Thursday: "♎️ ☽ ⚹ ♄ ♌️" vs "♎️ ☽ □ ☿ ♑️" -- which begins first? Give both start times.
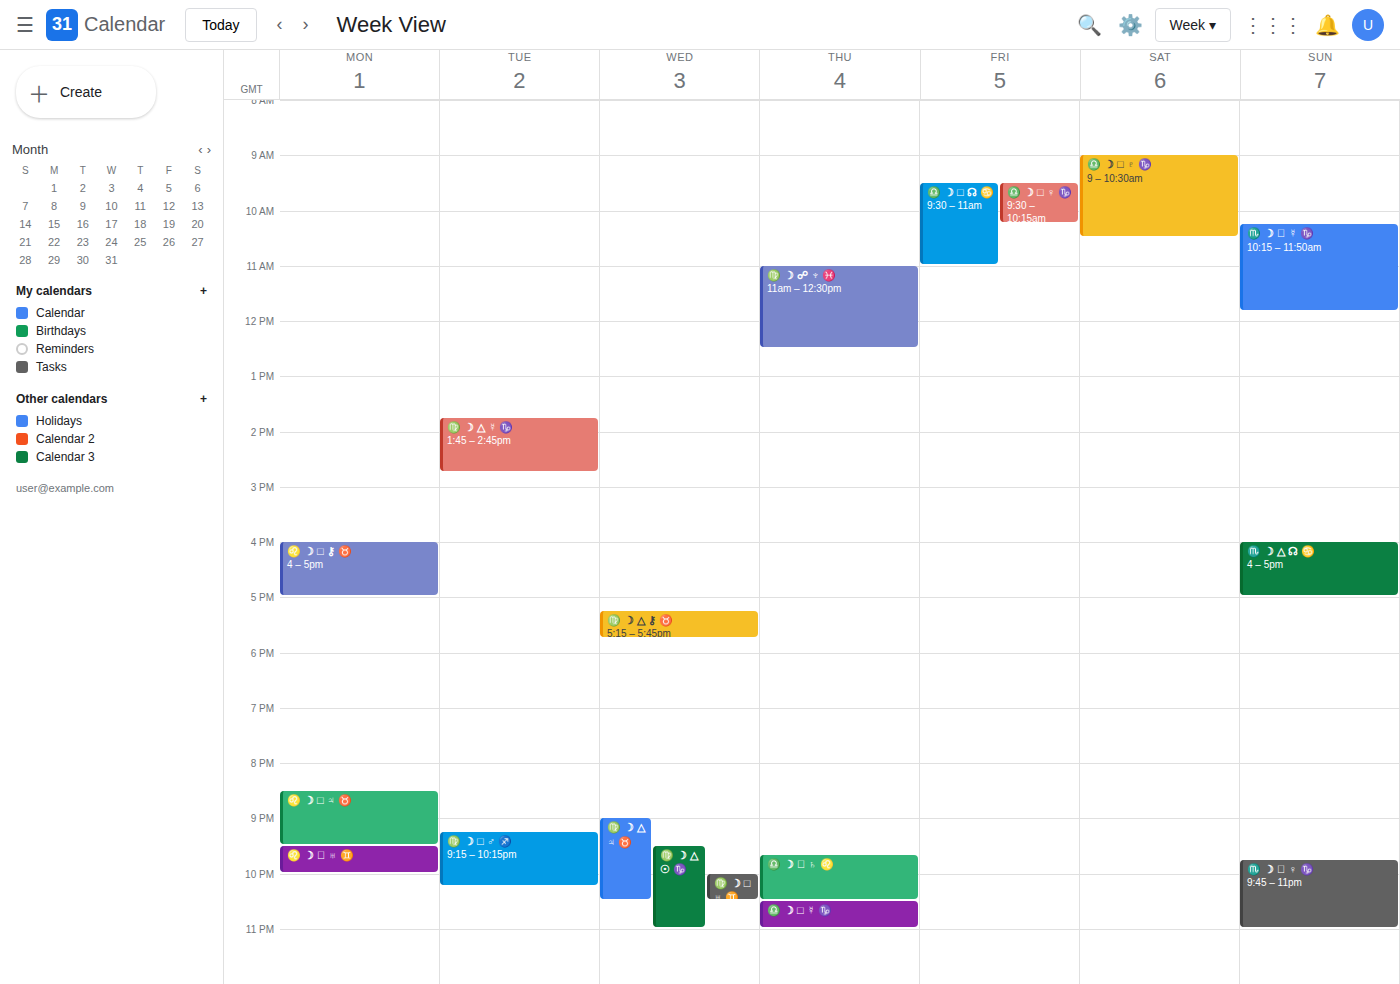
"♎️ ☽ ⚹ ♄ ♌️" 21:40; "♎️ ☽ □ ☿ ♑️" 22:30.